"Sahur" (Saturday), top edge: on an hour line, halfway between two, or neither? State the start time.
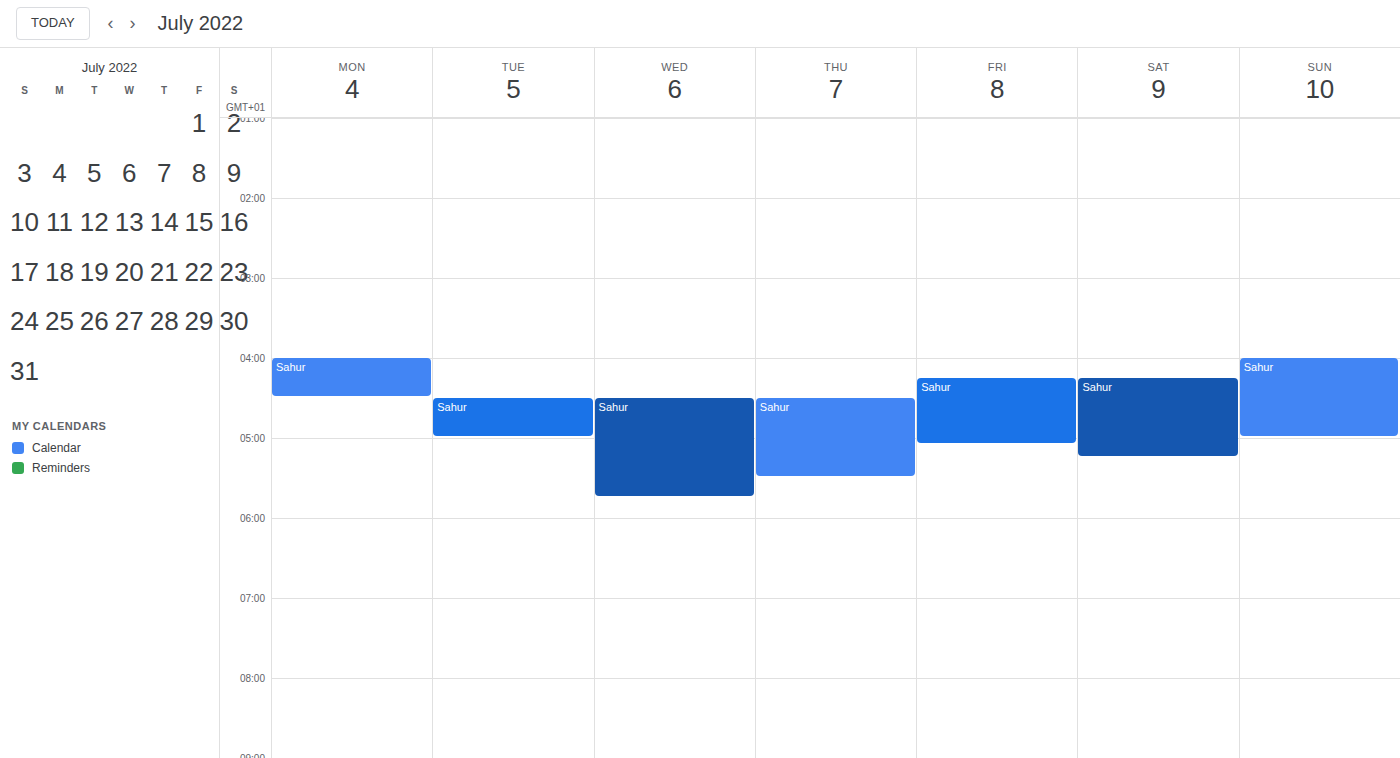
4:15 AM -- neither: a quarter of the way from the 4 AM line to the 5 AM line.